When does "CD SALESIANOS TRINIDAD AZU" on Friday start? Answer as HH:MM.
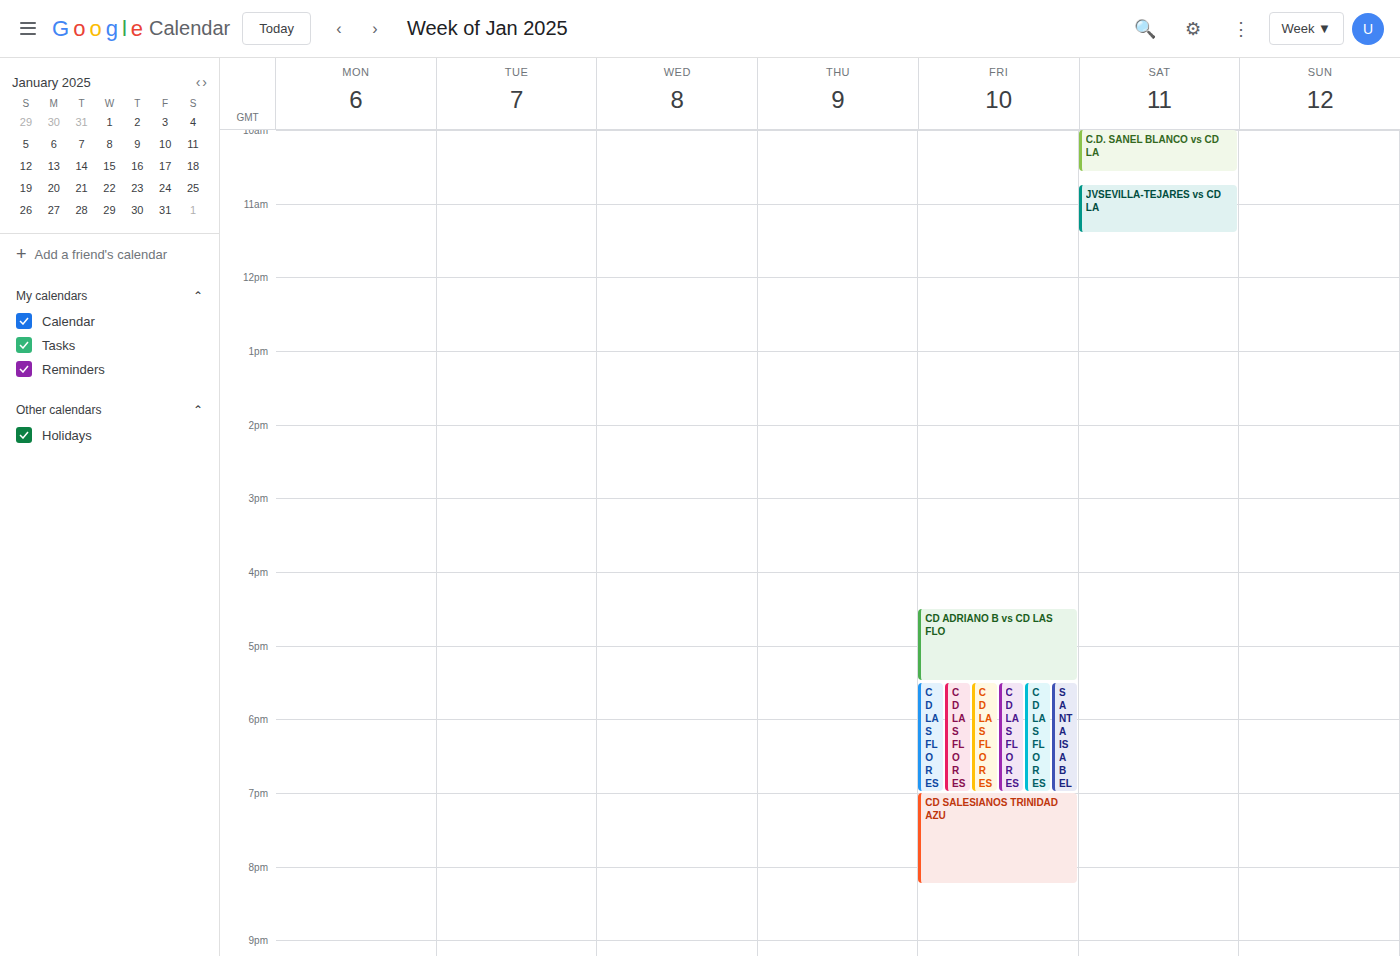
19:00